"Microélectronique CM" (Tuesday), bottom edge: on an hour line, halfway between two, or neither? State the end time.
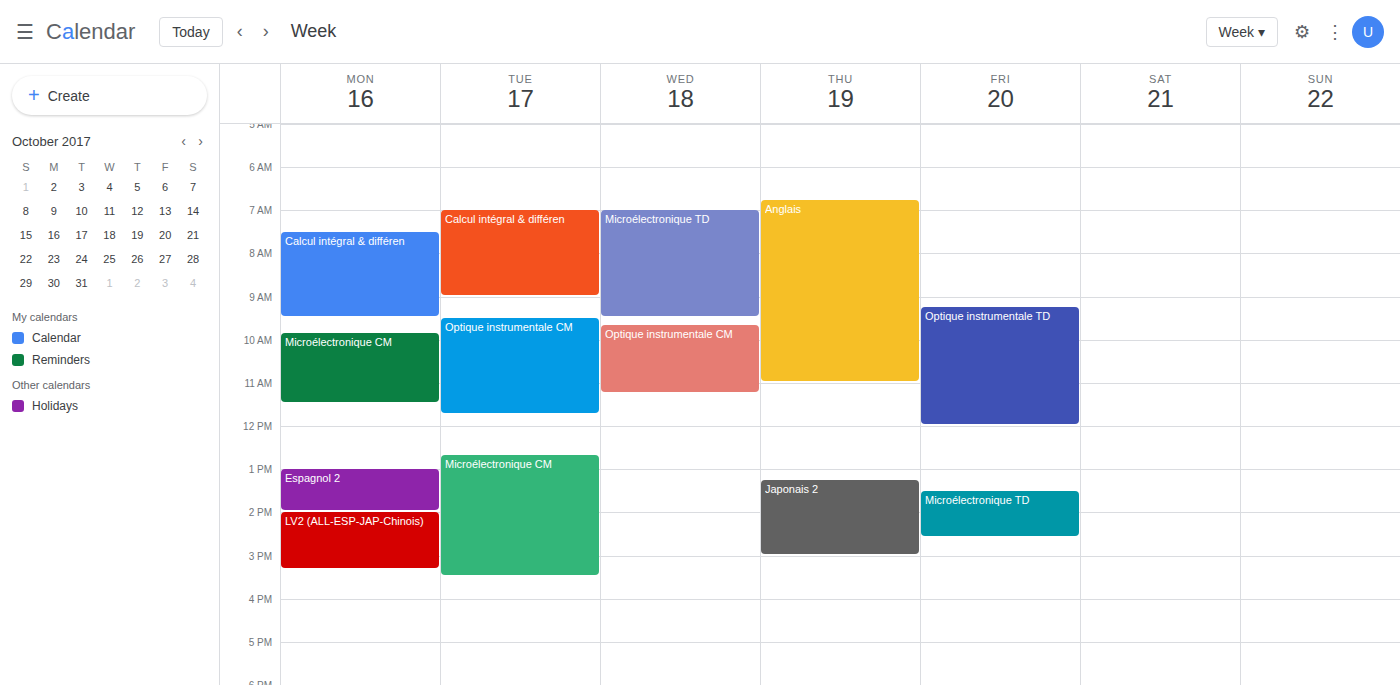
3:30 PM -- halfway between the 3 PM and 4 PM lines.